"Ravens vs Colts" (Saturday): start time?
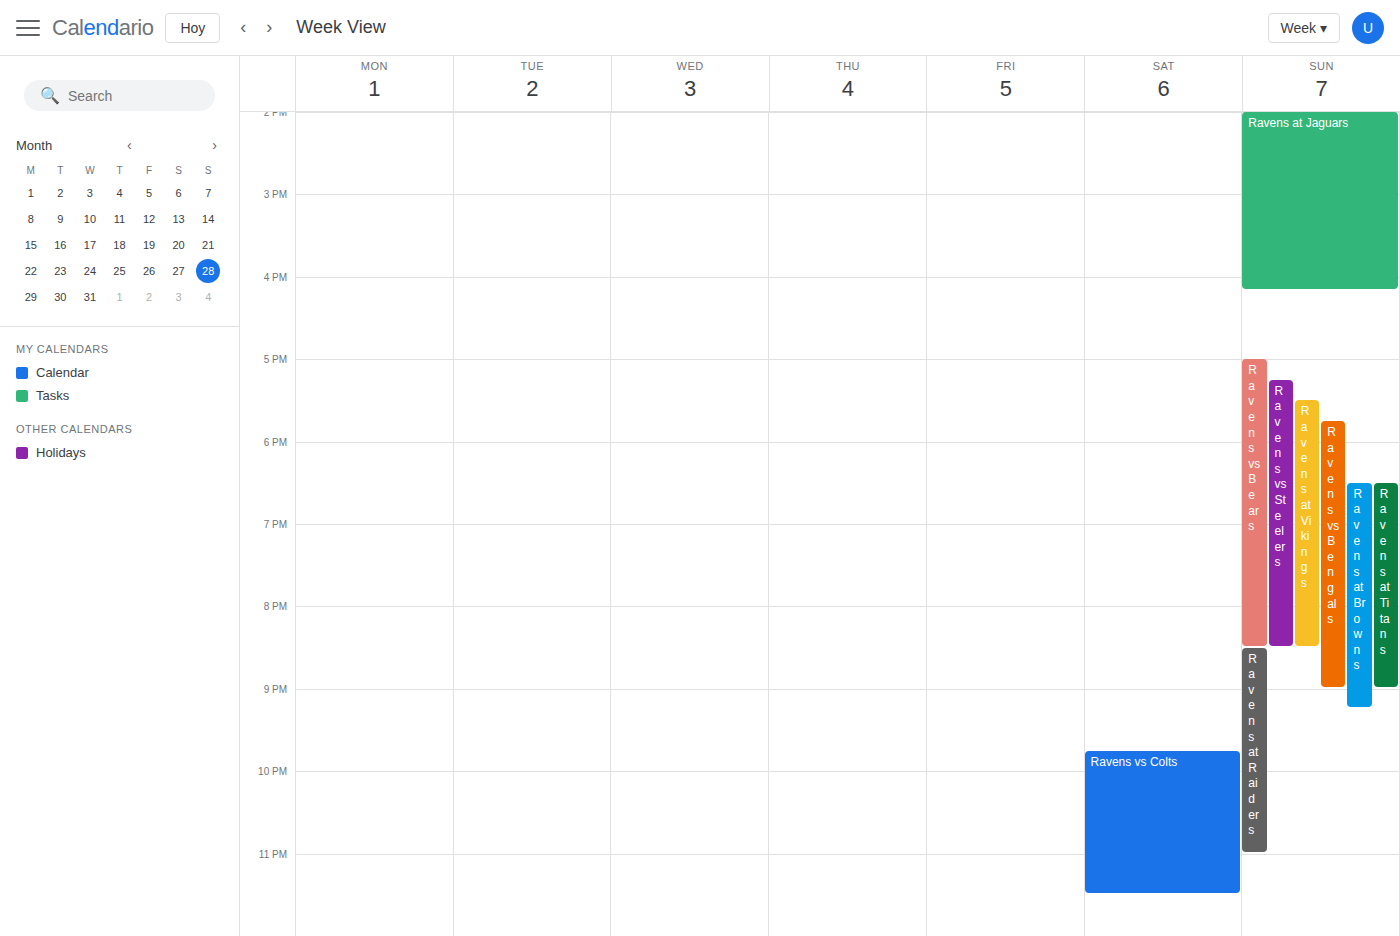
9:45 PM